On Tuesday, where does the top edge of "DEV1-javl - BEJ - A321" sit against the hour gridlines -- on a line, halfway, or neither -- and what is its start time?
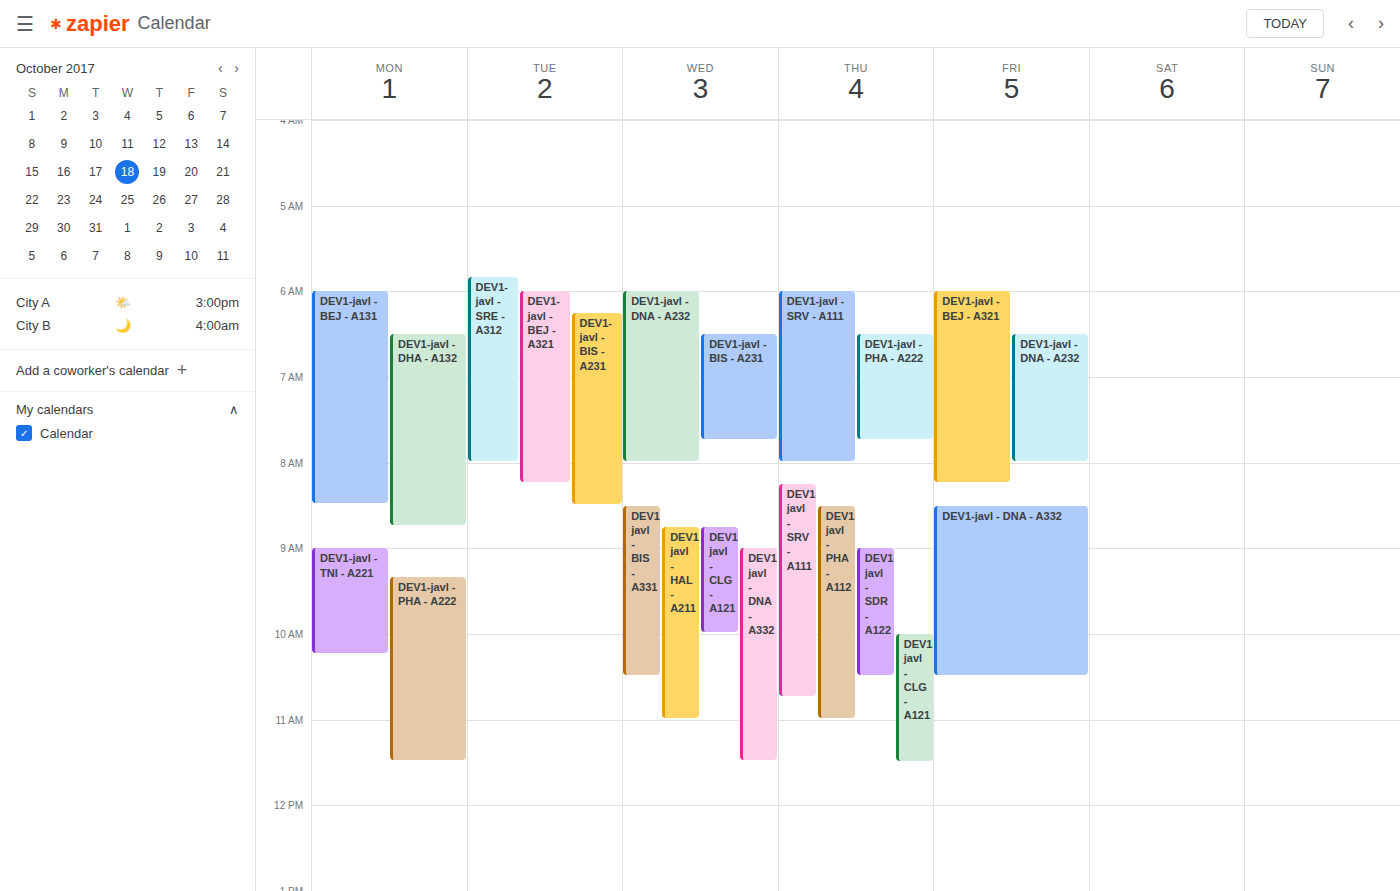
06:00 -- exactly on the 06:00 line.